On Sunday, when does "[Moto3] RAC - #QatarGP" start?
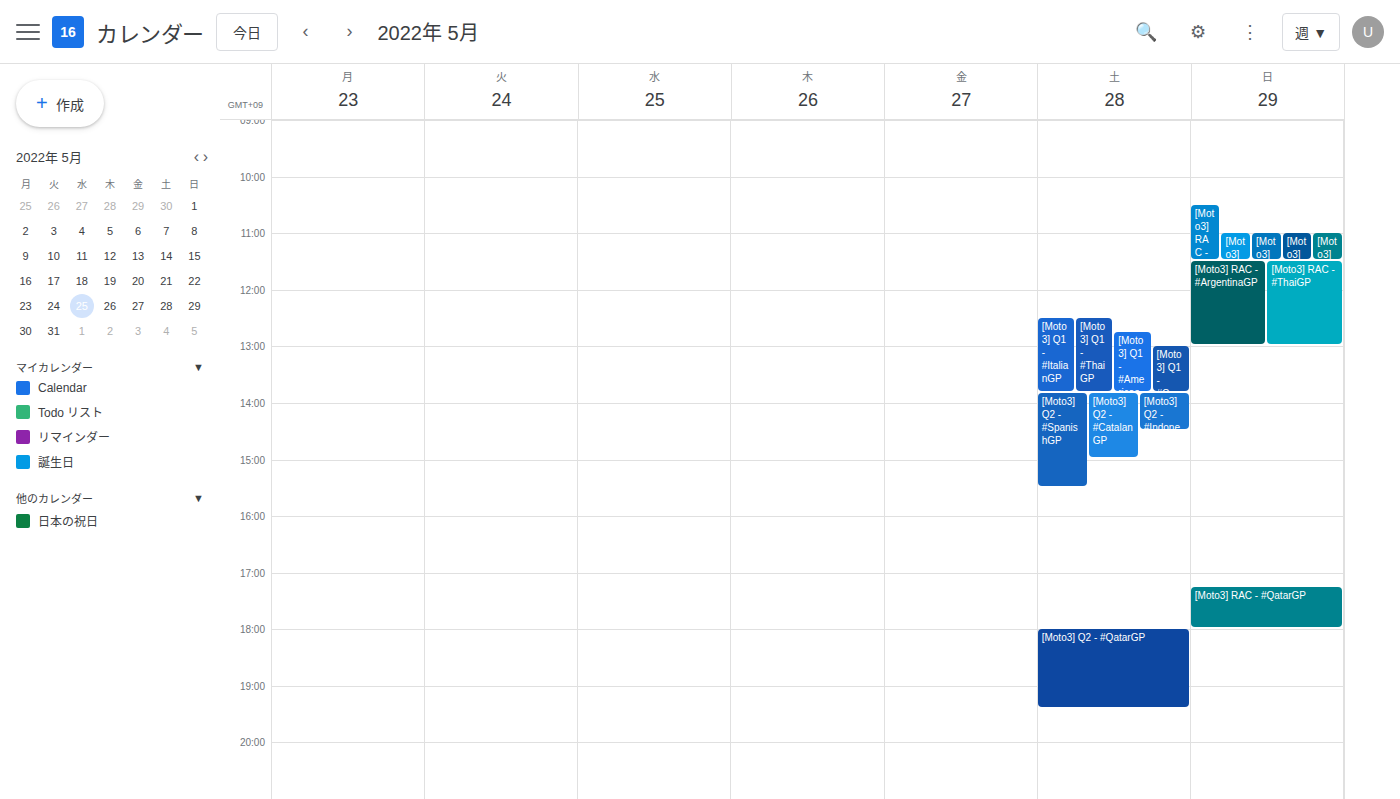
5:15 PM